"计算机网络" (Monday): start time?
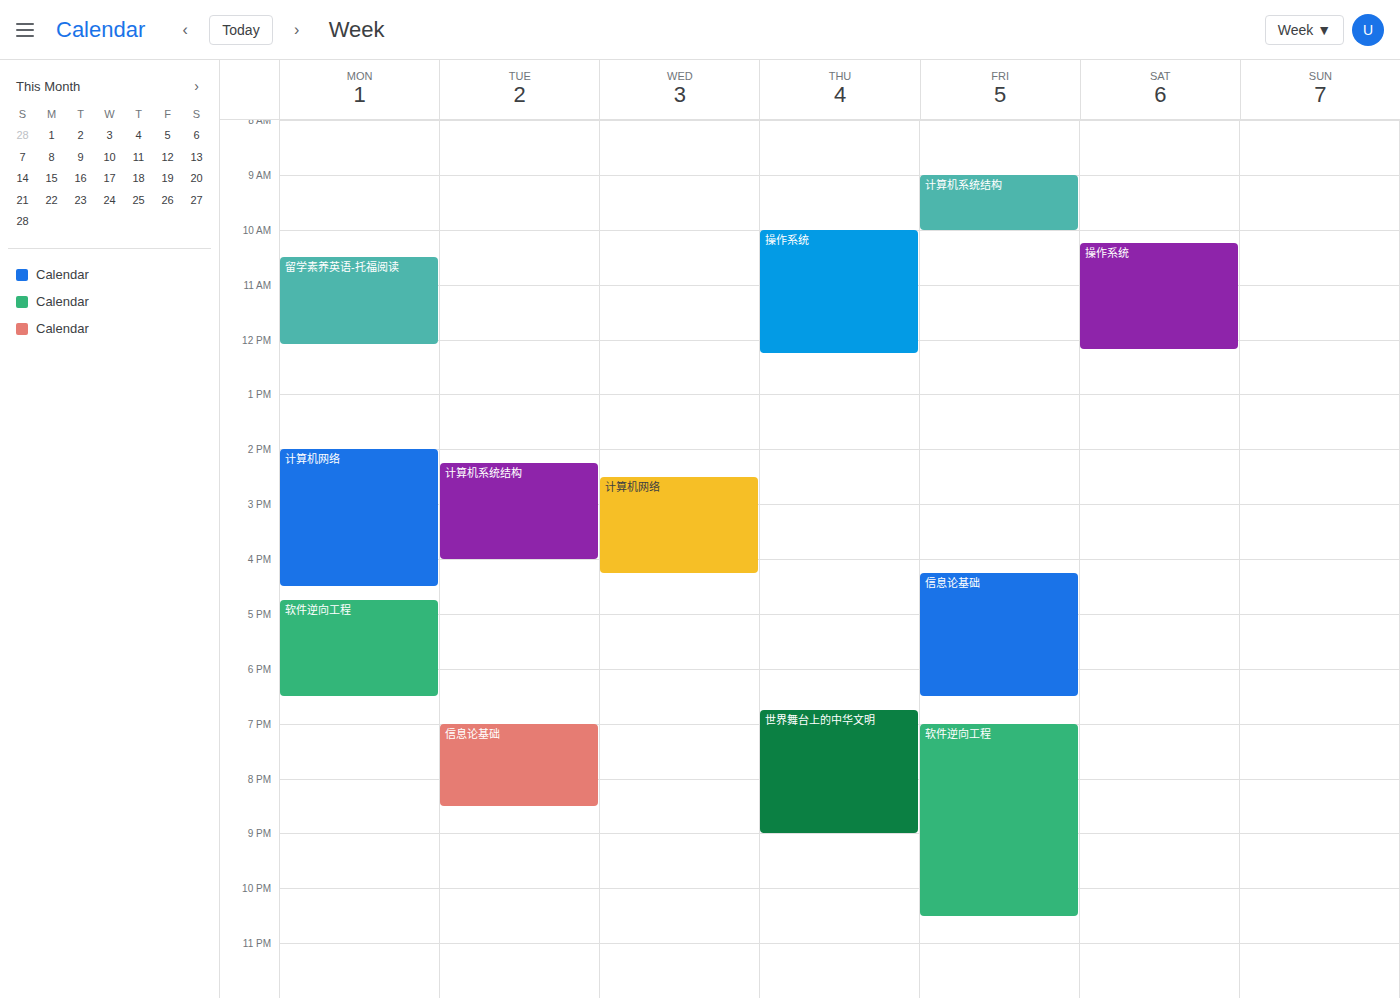
2:00 PM